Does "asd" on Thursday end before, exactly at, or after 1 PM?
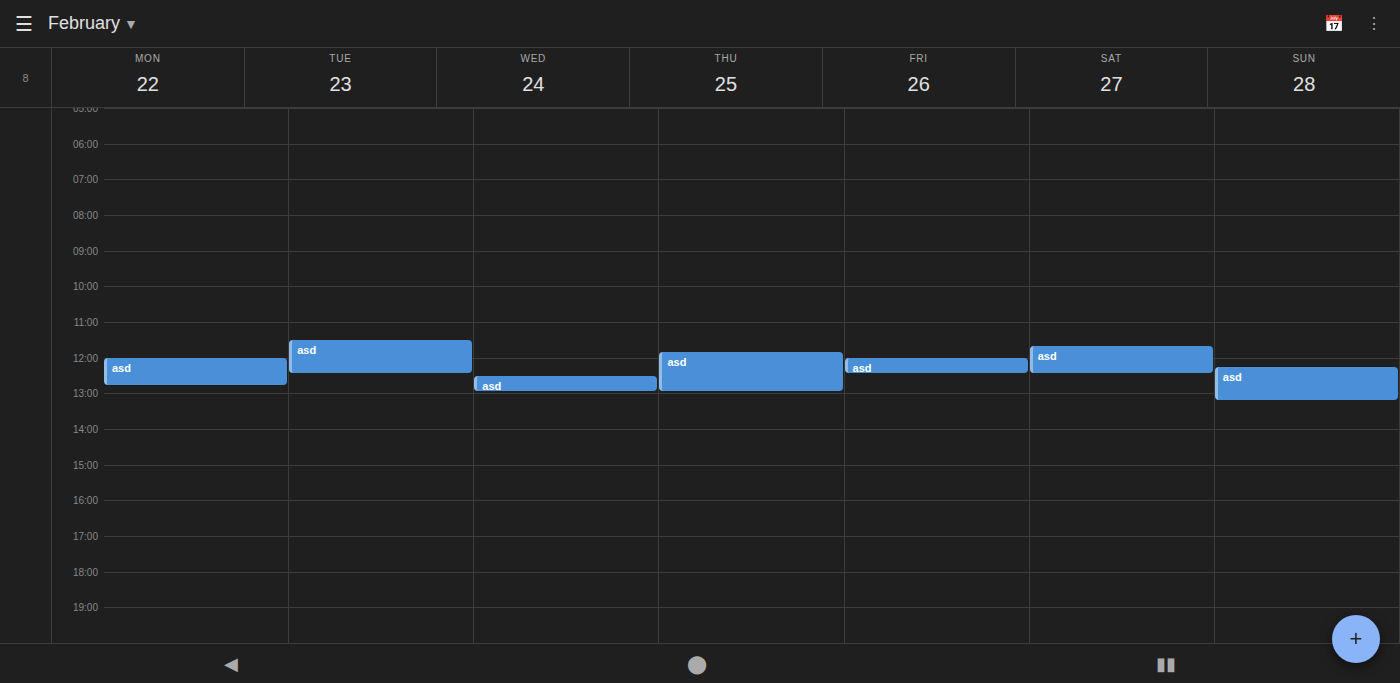
1:00 PM -- exactly at 1 PM, on the 1 PM line.